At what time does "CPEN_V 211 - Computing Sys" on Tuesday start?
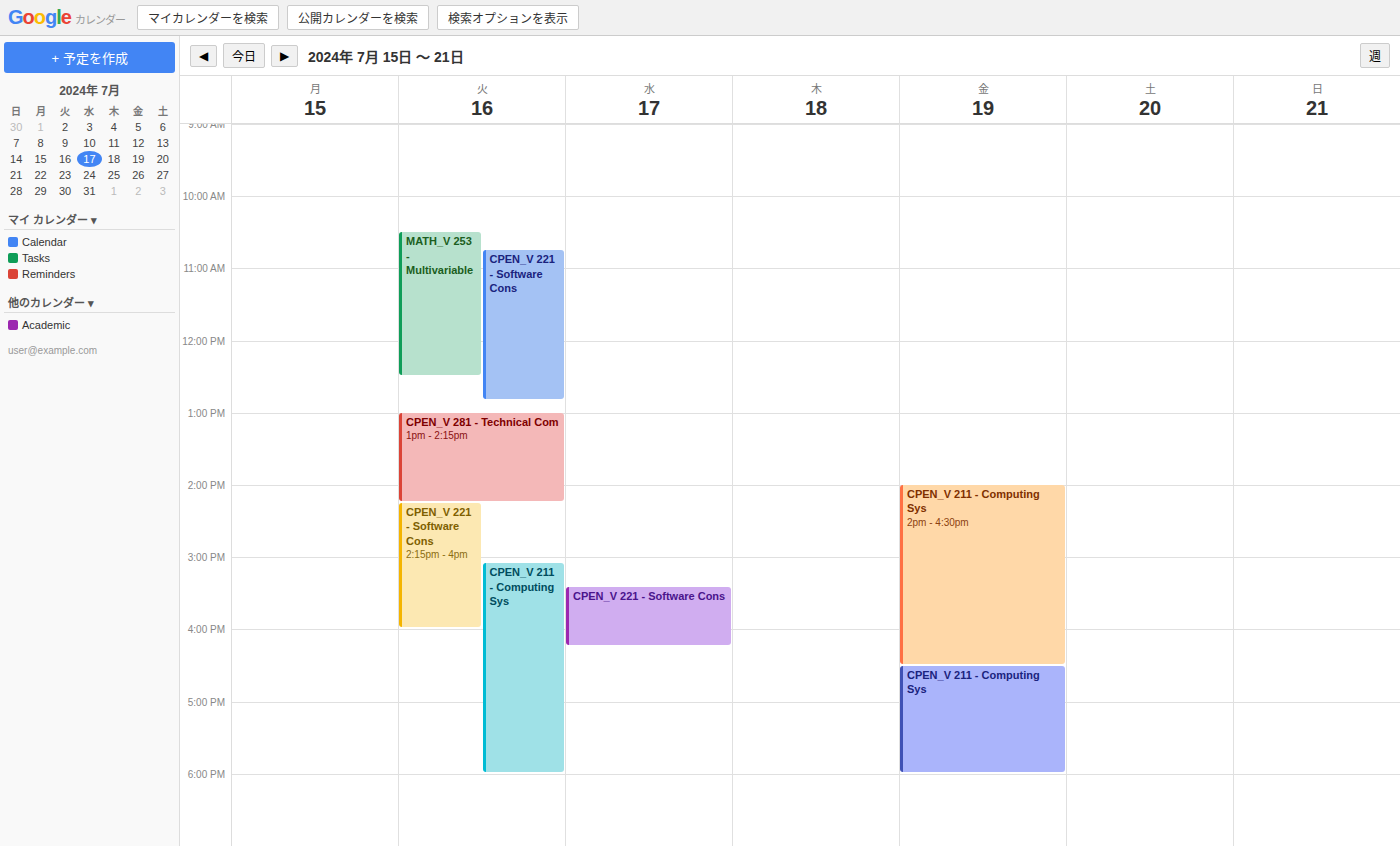
15:05